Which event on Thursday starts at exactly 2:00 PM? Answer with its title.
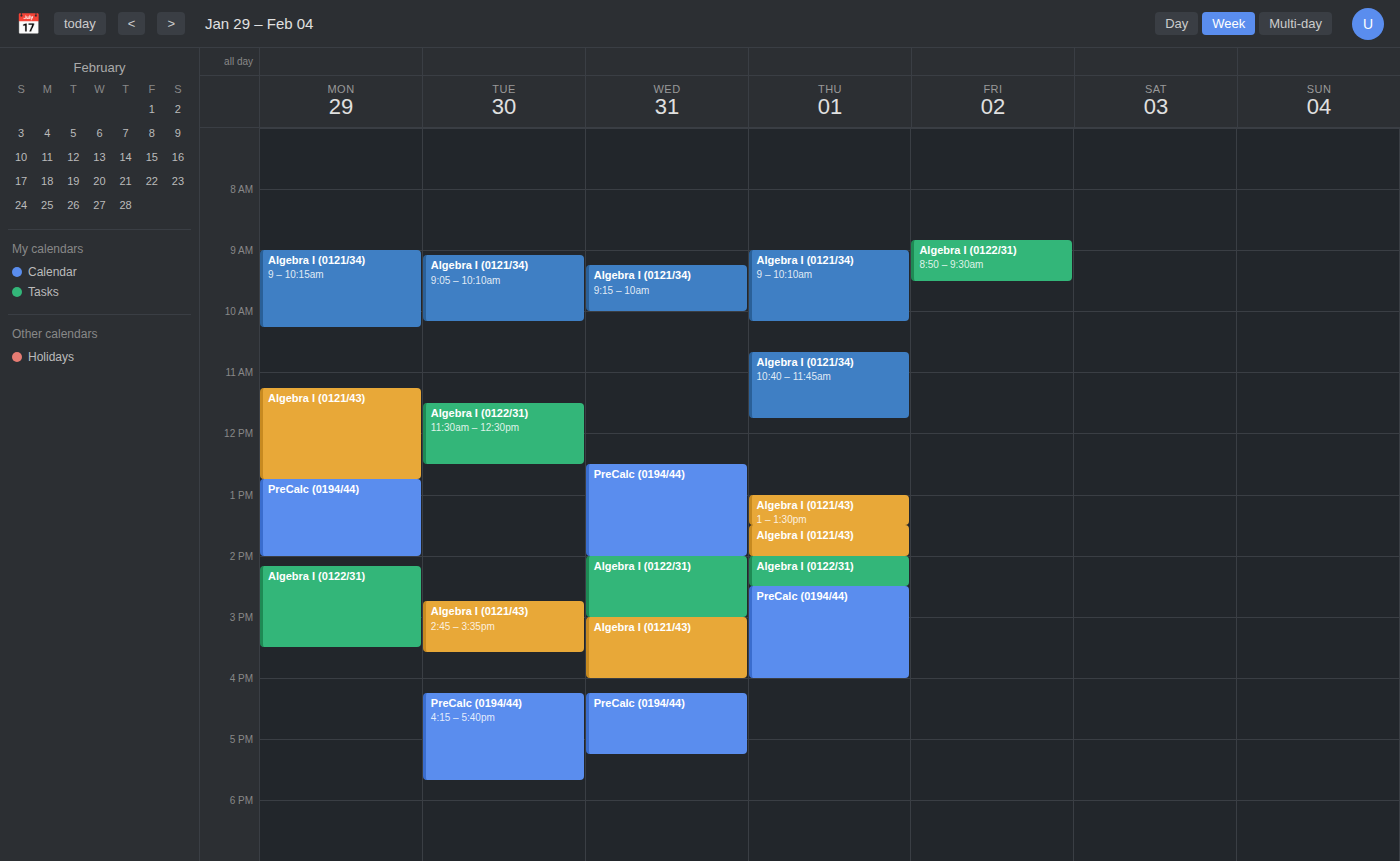
"Algebra I (0122/31)"